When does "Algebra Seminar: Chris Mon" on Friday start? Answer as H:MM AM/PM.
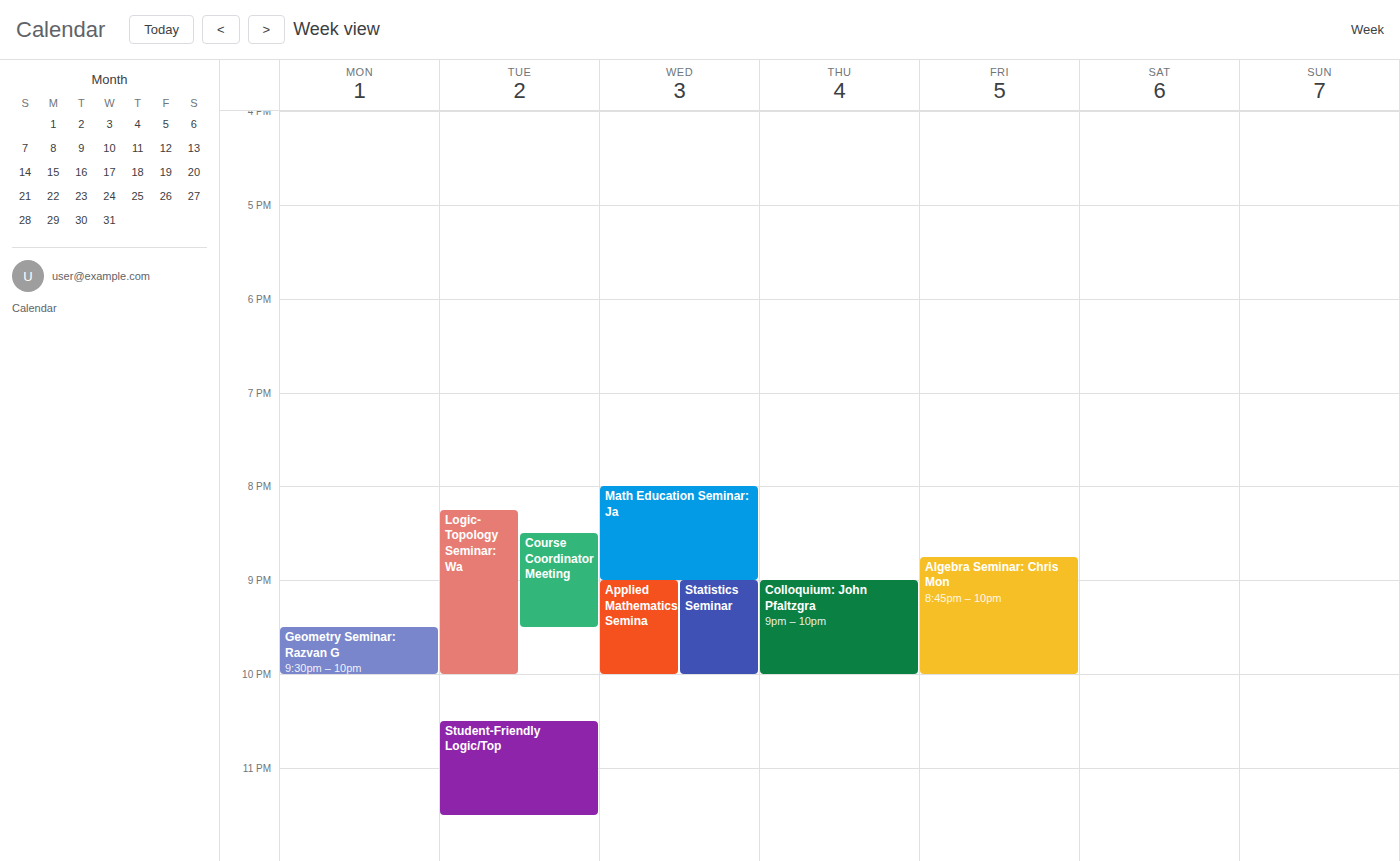
8:45 PM